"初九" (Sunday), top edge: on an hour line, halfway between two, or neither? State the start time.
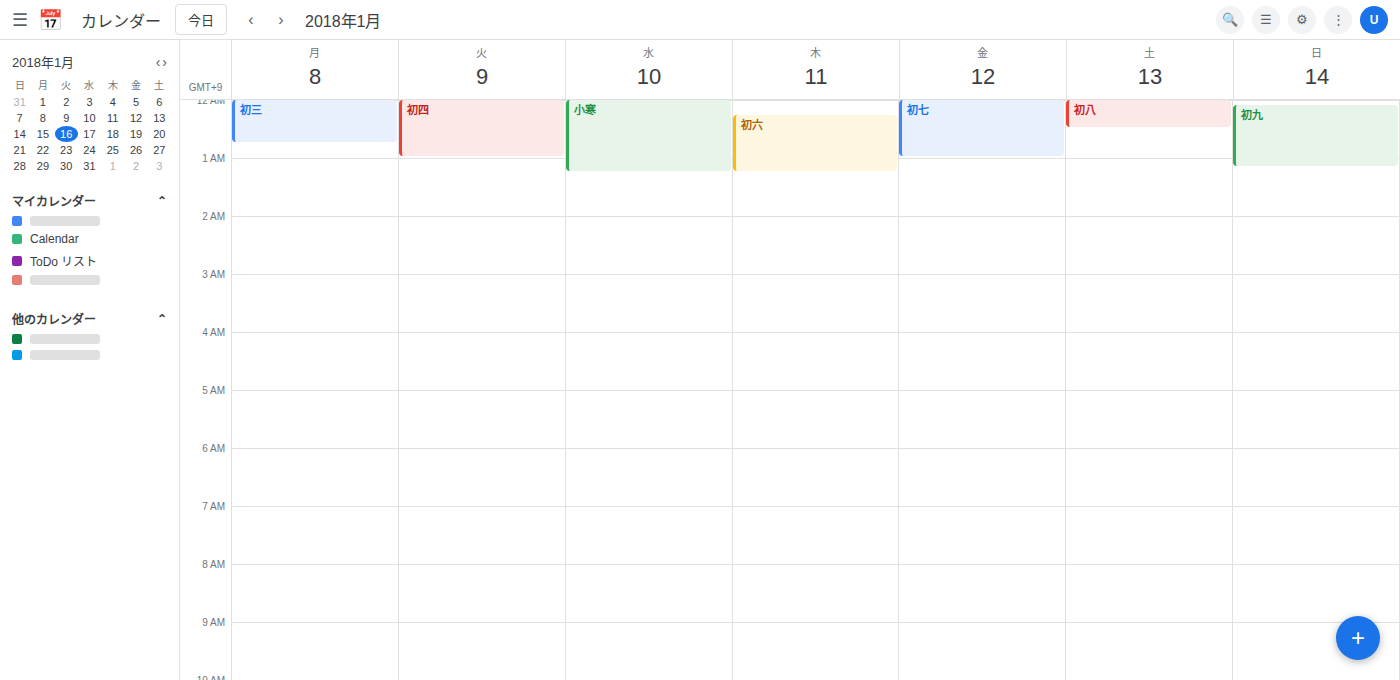
12:05 AM -- neither: 5 minutes below the 12 AM line and 55 minutes above the 1 AM line.